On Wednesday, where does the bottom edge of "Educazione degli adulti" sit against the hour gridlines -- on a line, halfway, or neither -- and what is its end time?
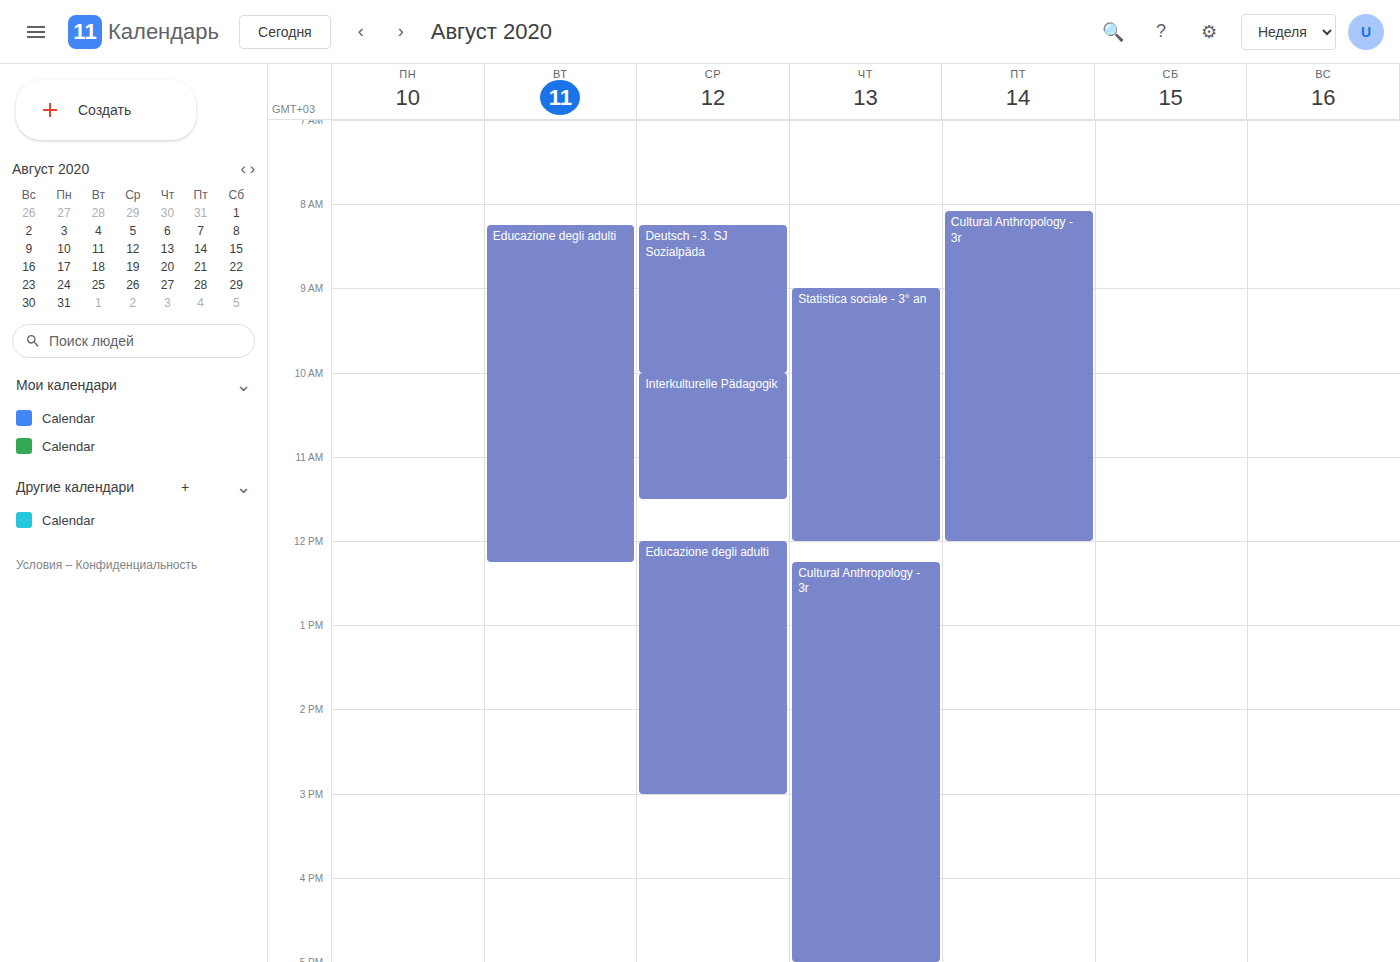
3:00 PM -- exactly on the 3 PM line.